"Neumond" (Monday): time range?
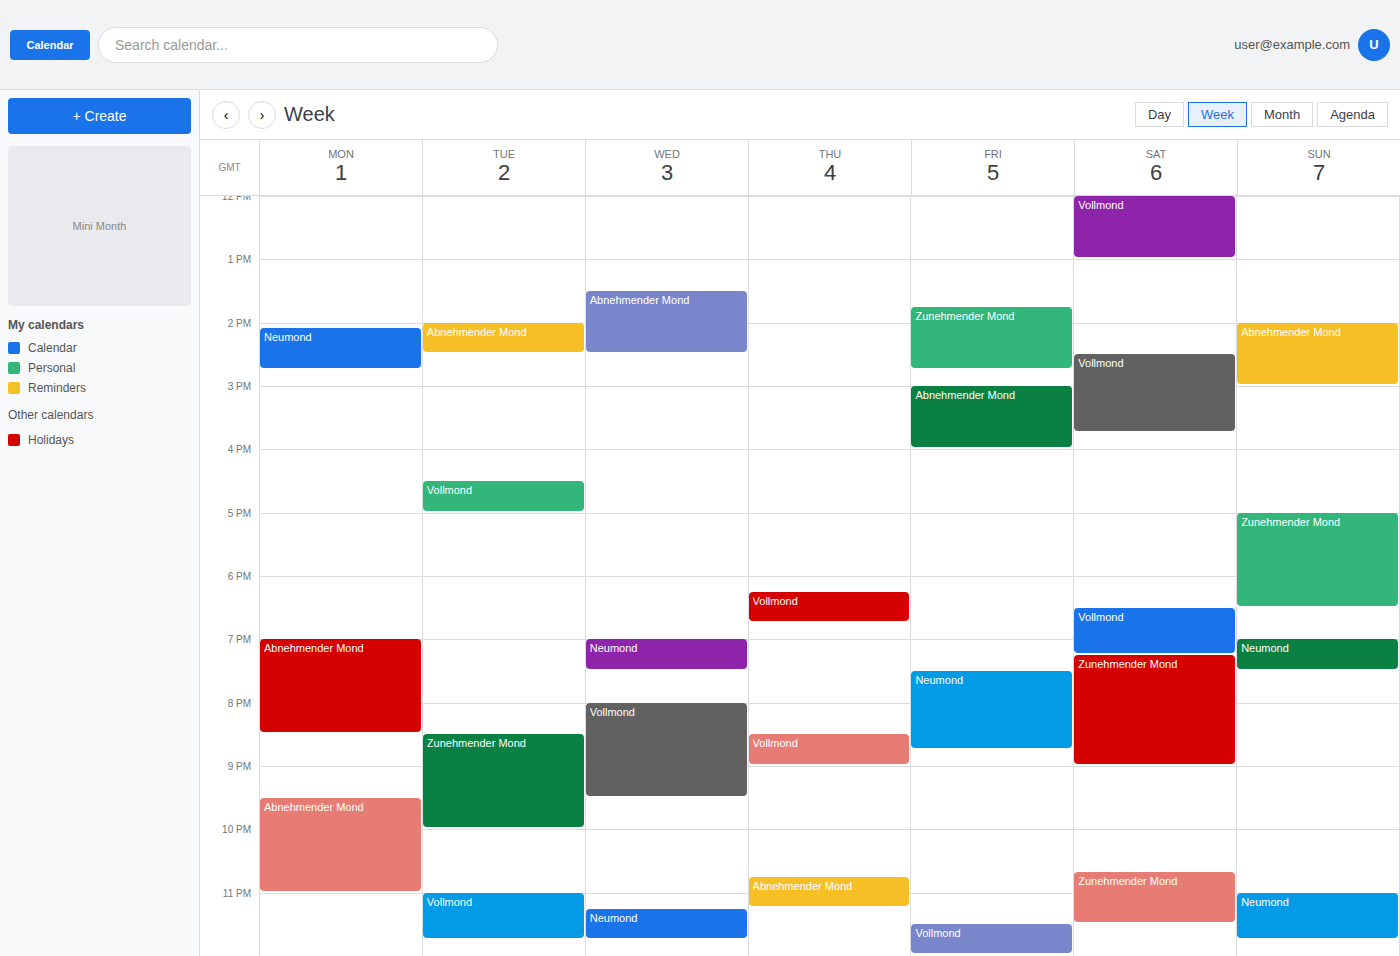
2:05 PM to 2:45 PM